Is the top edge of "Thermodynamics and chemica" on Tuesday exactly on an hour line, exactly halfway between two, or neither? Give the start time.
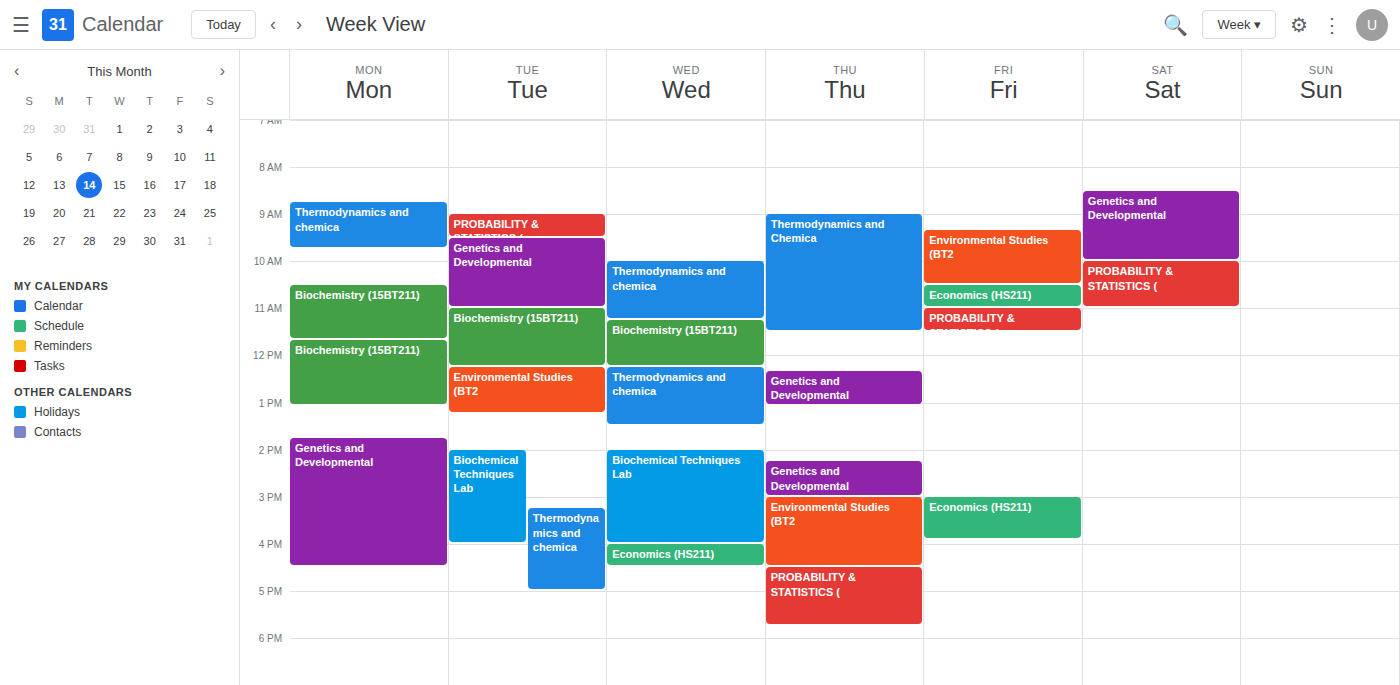
15:15 -- neither: a quarter of the way from the 15:00 line to the 16:00 line.